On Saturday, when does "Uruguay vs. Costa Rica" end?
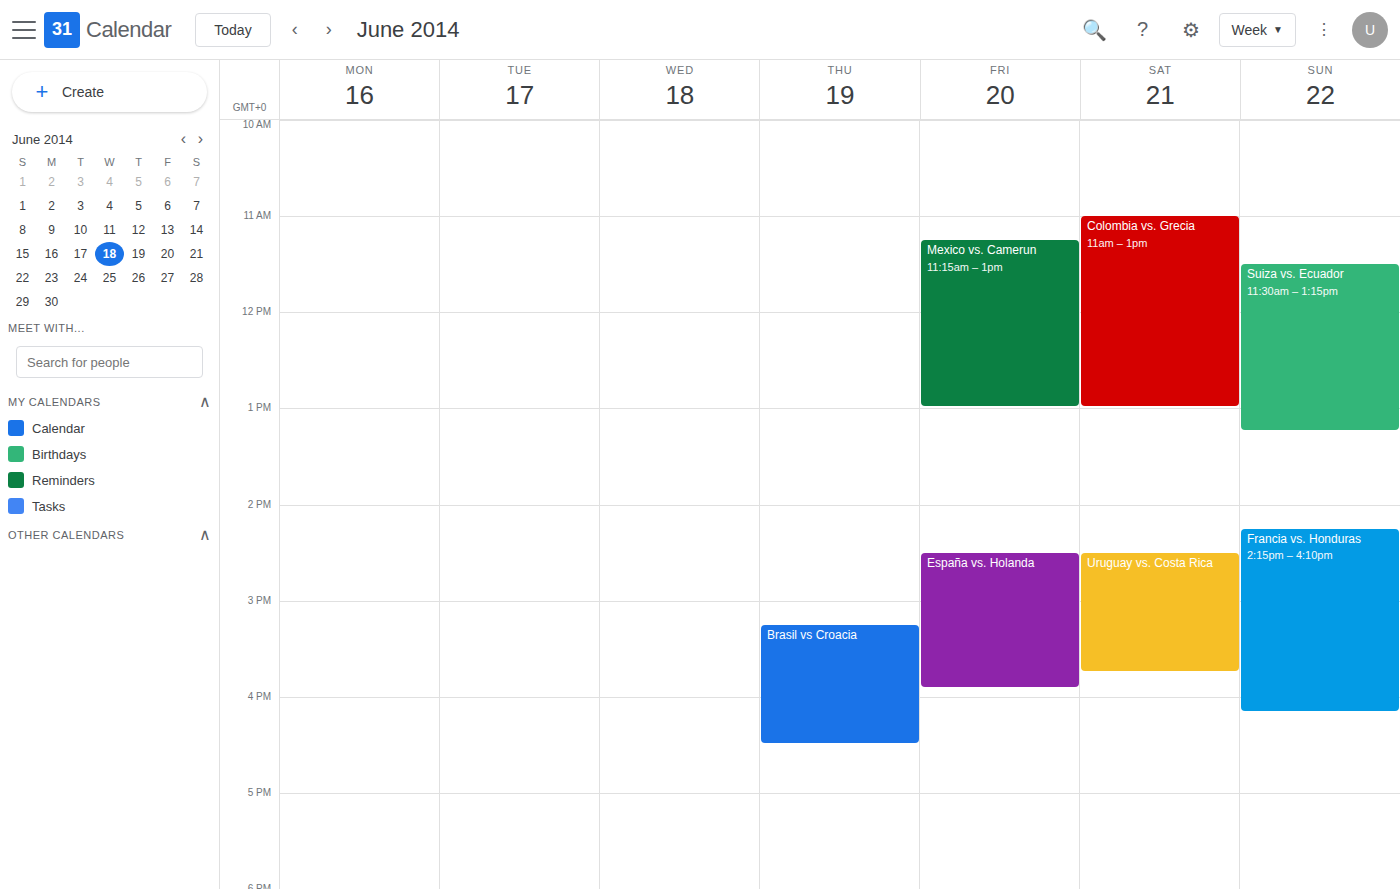
3:45 PM